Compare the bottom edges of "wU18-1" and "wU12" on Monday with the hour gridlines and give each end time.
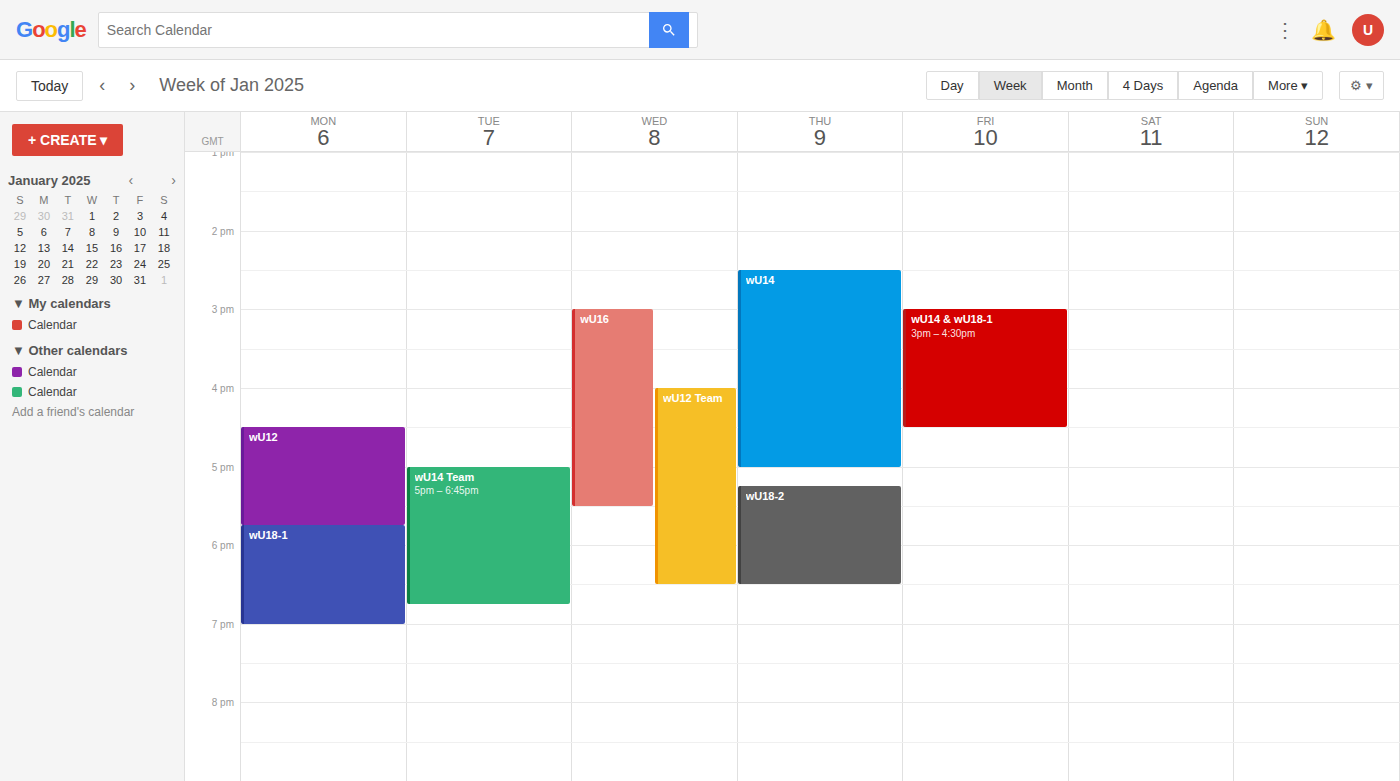
"wU18-1": 7:00 PM, exactly on the 7 PM line. "wU12": 5:45 PM, neither: three quarters of the way from the 5 PM line to the 6 PM line.